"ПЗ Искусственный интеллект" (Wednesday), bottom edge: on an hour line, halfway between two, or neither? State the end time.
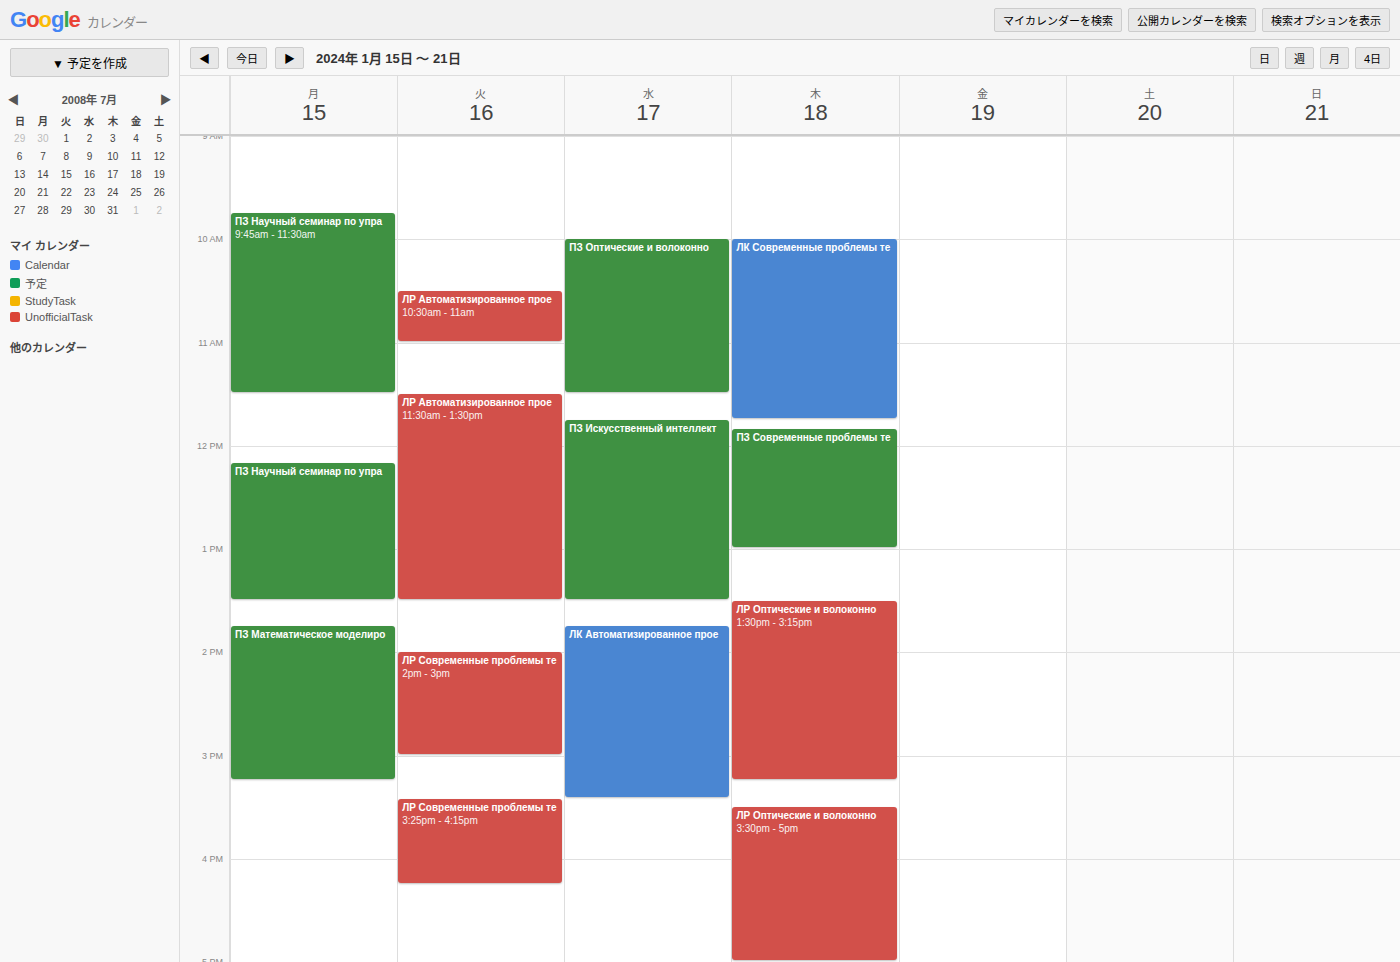
1:30 PM -- halfway between the 1 PM and 2 PM lines.